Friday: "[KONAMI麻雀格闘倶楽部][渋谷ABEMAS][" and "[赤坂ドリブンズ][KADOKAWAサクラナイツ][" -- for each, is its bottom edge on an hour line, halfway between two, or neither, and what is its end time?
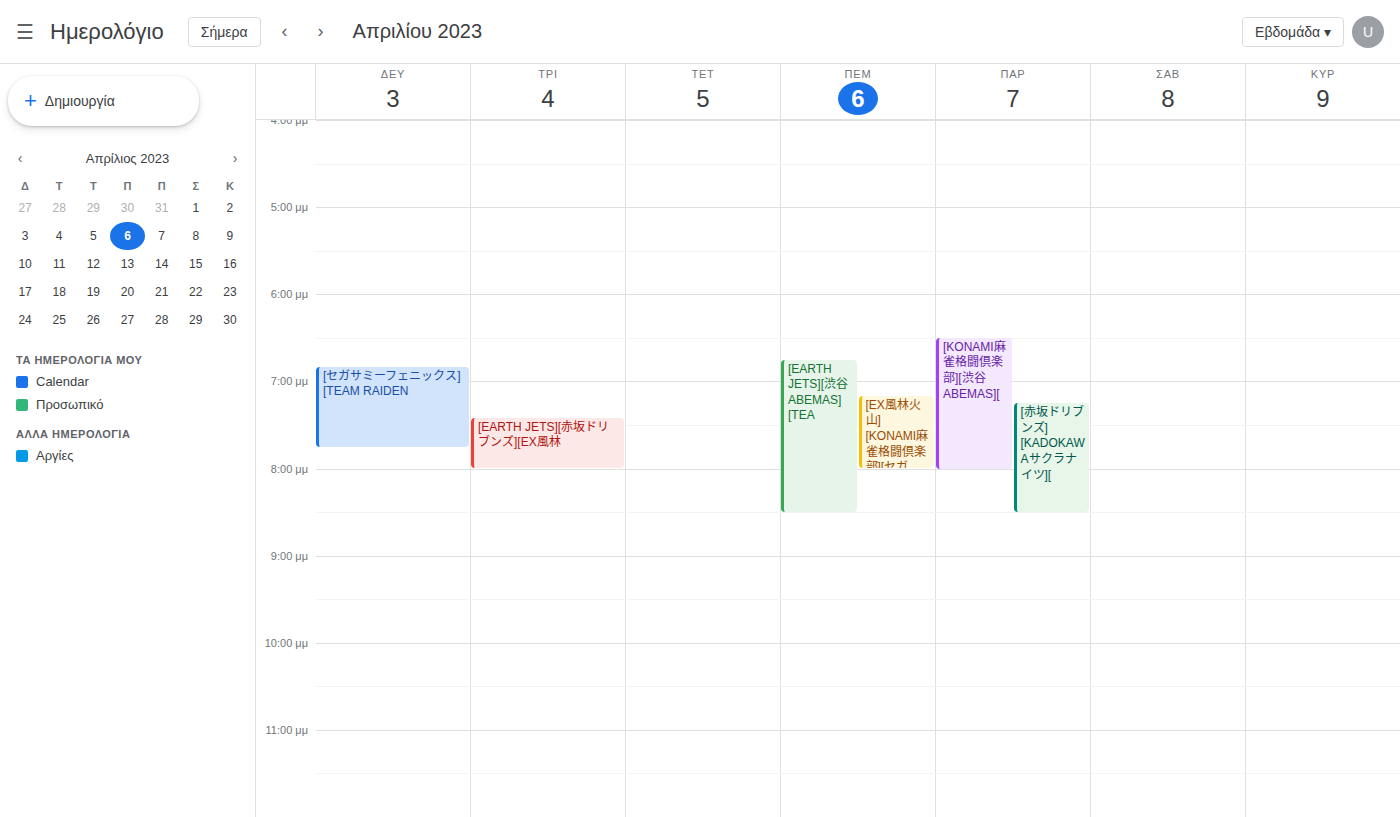
"[KONAMI麻雀格闘倶楽部][渋谷ABEMAS][": 8:00 PM, exactly on the 8 PM line. "[赤坂ドリブンズ][KADOKAWAサクラナイツ][": 8:30 PM, halfway between the 8 PM and 9 PM lines.